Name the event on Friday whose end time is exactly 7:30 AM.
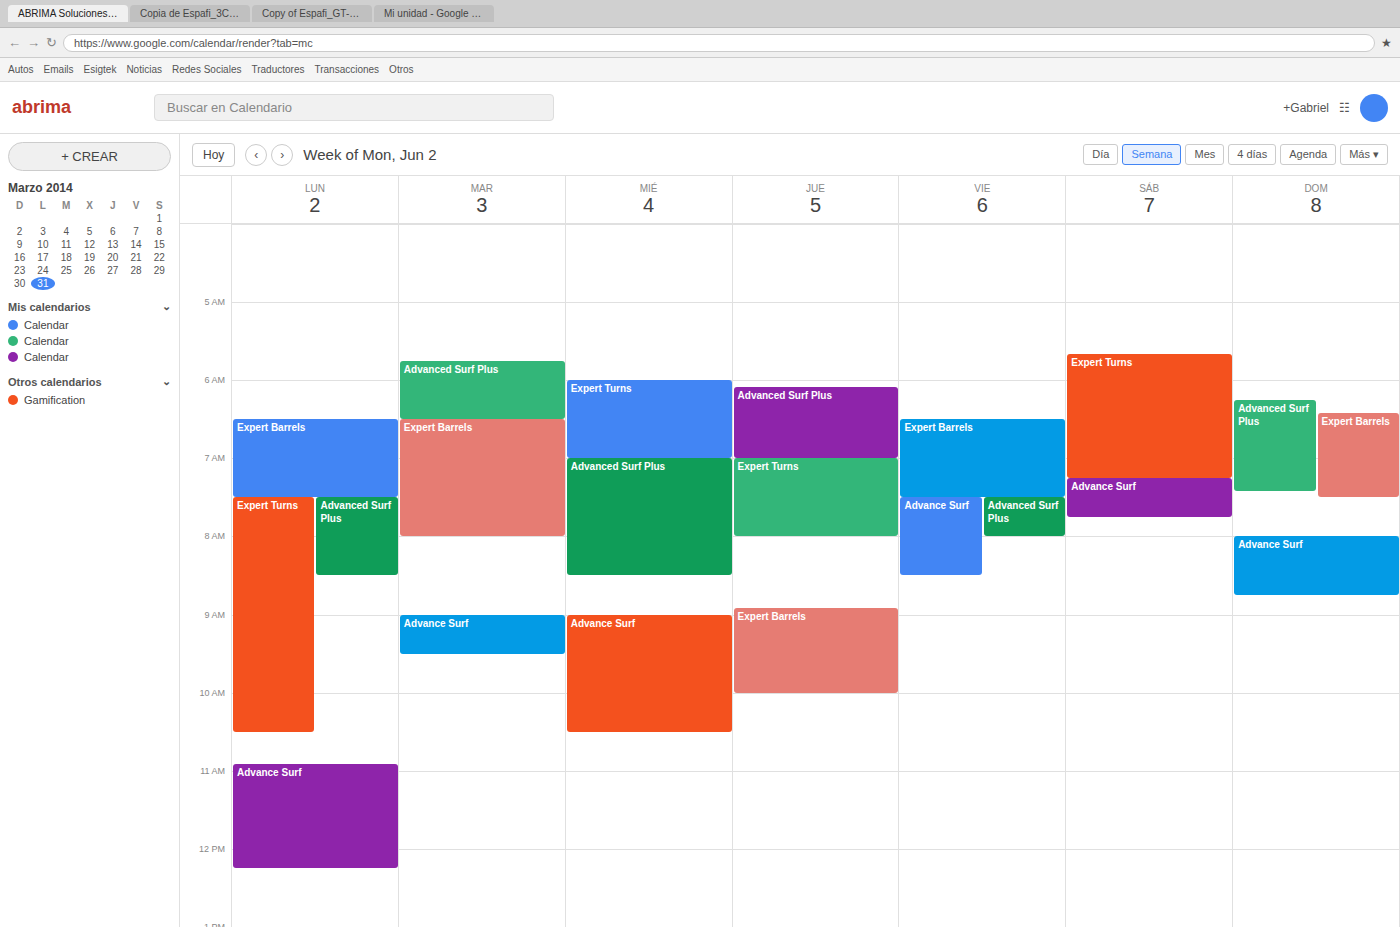
"Expert Barrels"